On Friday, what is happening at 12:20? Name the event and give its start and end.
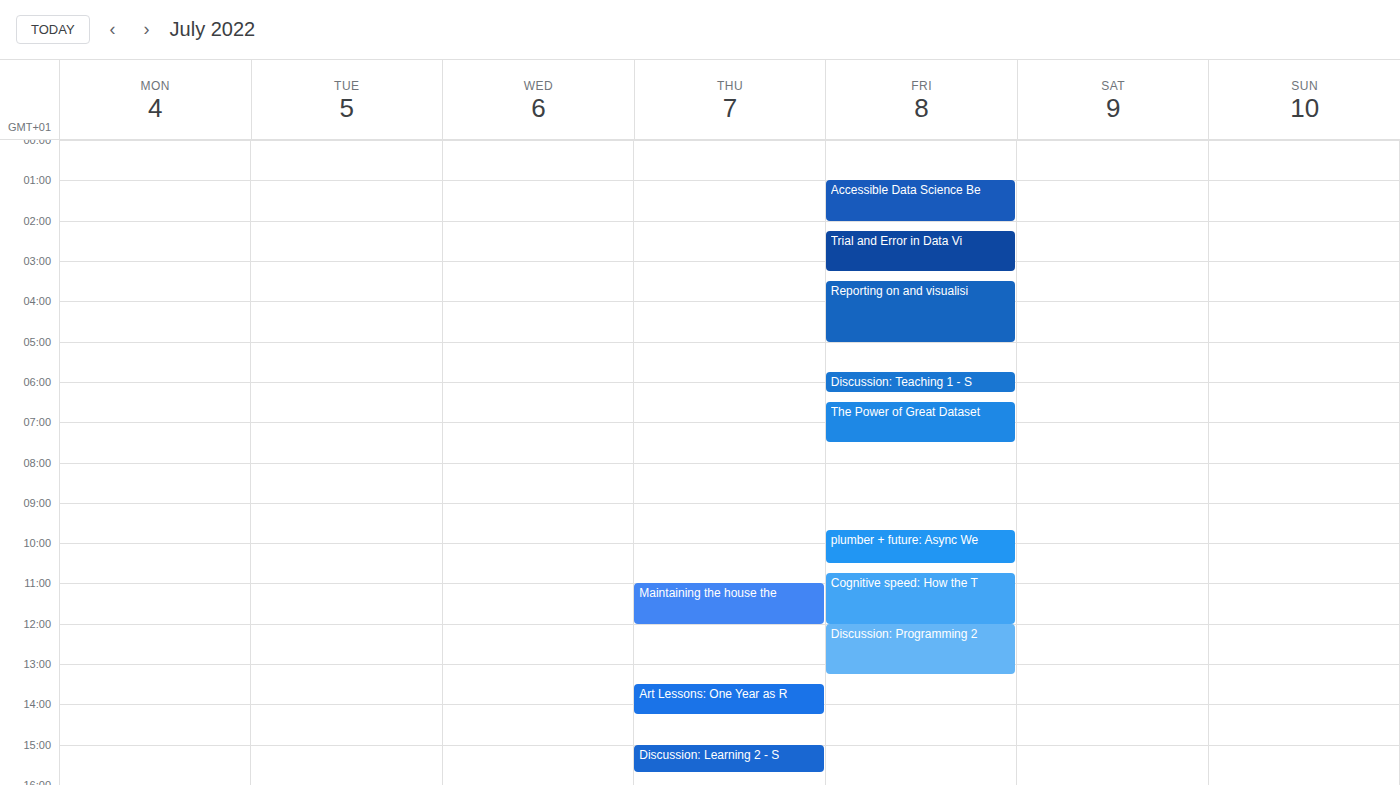
"Discussion: Programming 2", 12:00 to 13:15